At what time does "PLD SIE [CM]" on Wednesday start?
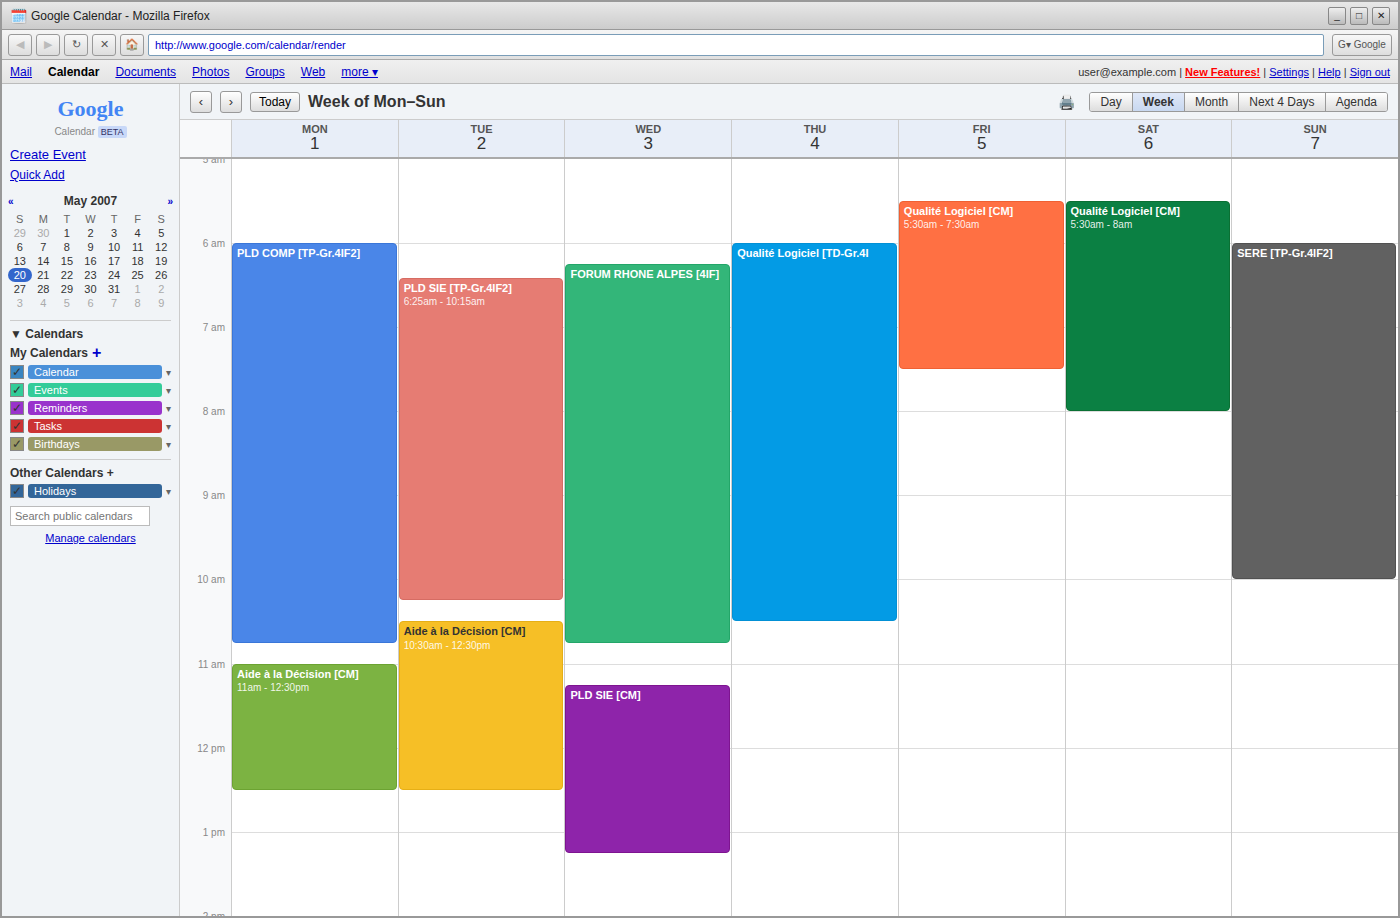
11:15 AM